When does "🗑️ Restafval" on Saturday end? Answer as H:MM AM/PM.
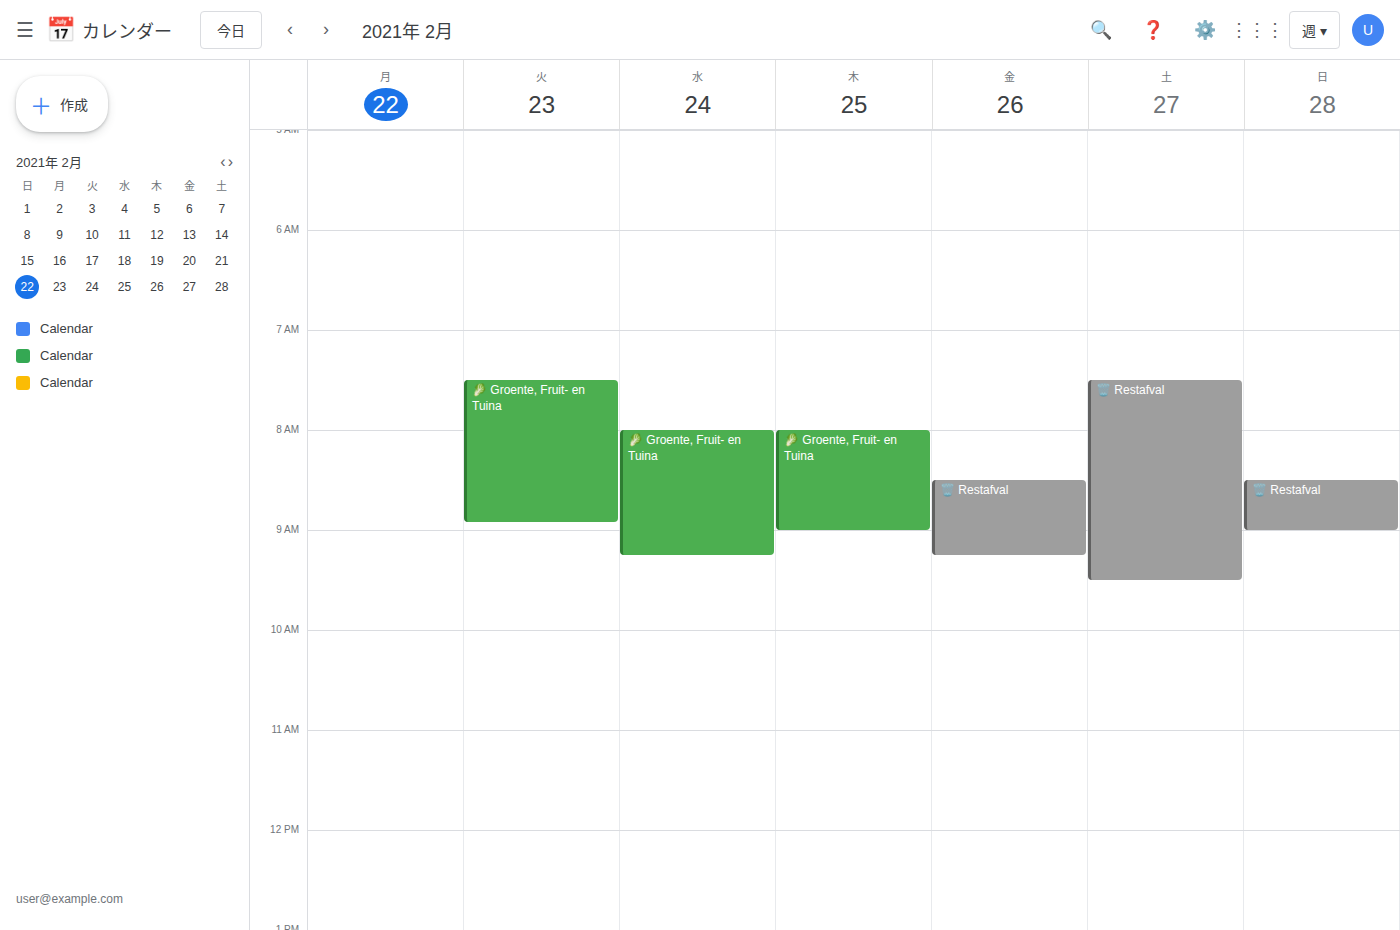
9:30 AM